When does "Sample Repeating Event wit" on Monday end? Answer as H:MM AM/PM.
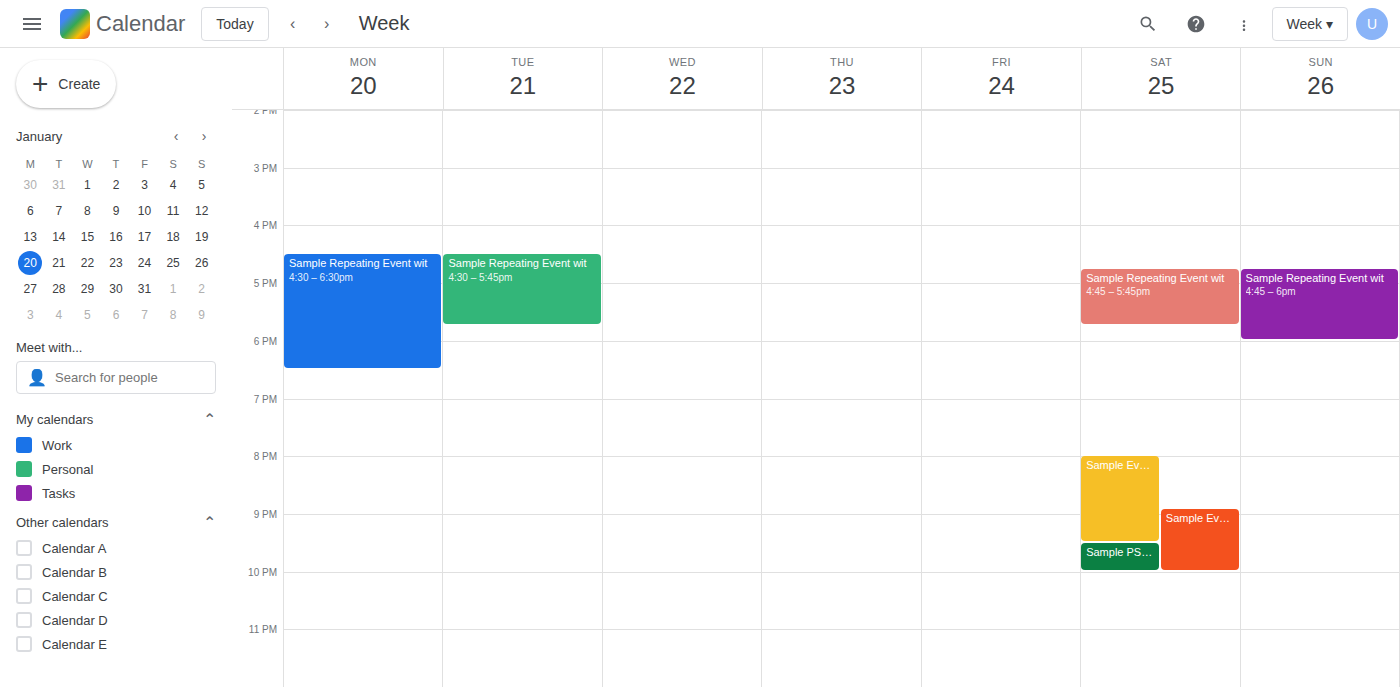
6:30 PM